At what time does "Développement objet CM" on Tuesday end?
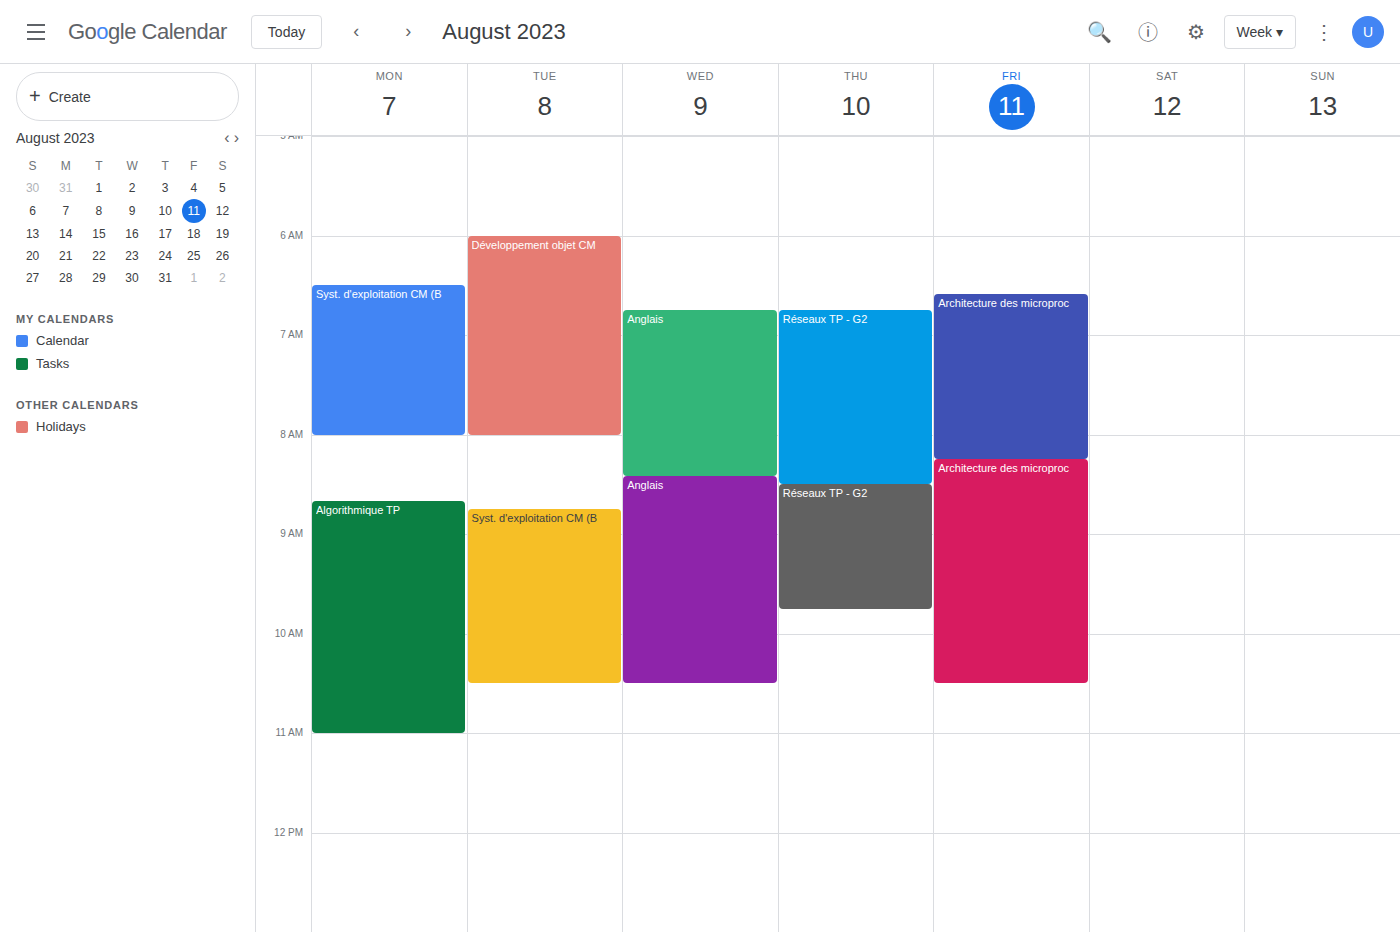
8:00 AM